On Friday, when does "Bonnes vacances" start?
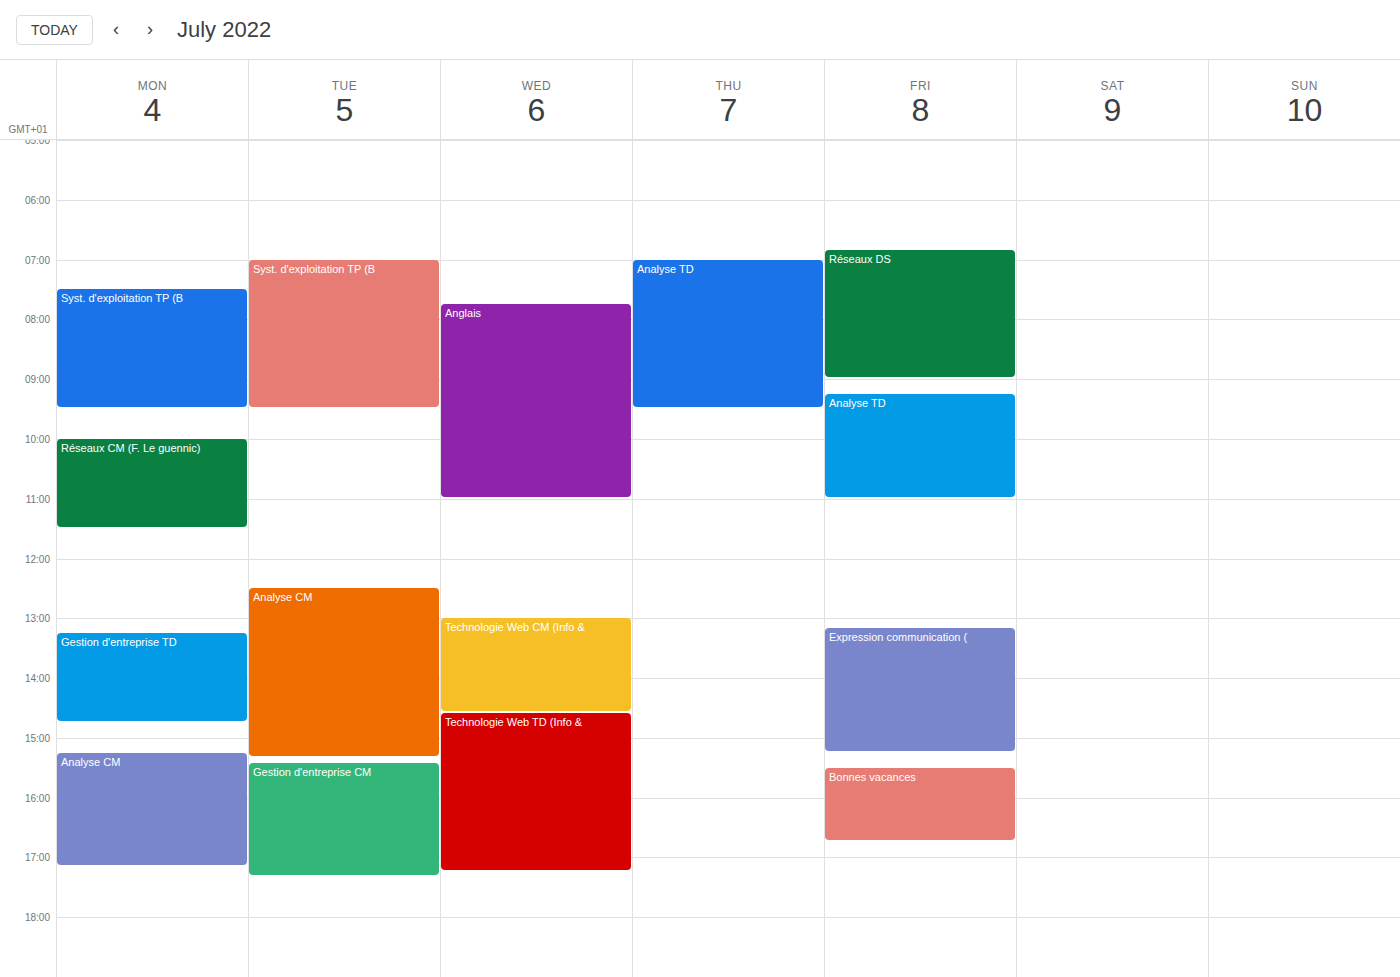
3:30 PM